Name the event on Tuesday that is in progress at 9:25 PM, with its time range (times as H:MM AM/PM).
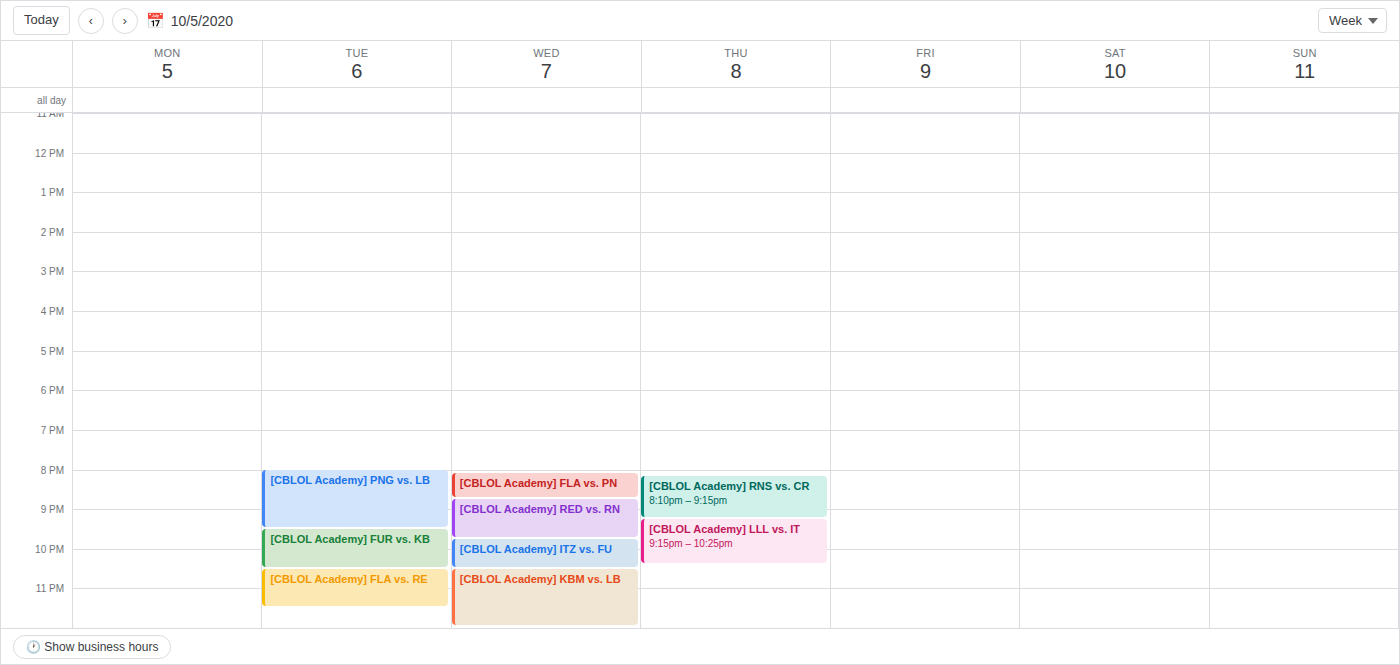
"[CBLOL Academy] PNG vs. LB", 8:00 PM to 9:30 PM